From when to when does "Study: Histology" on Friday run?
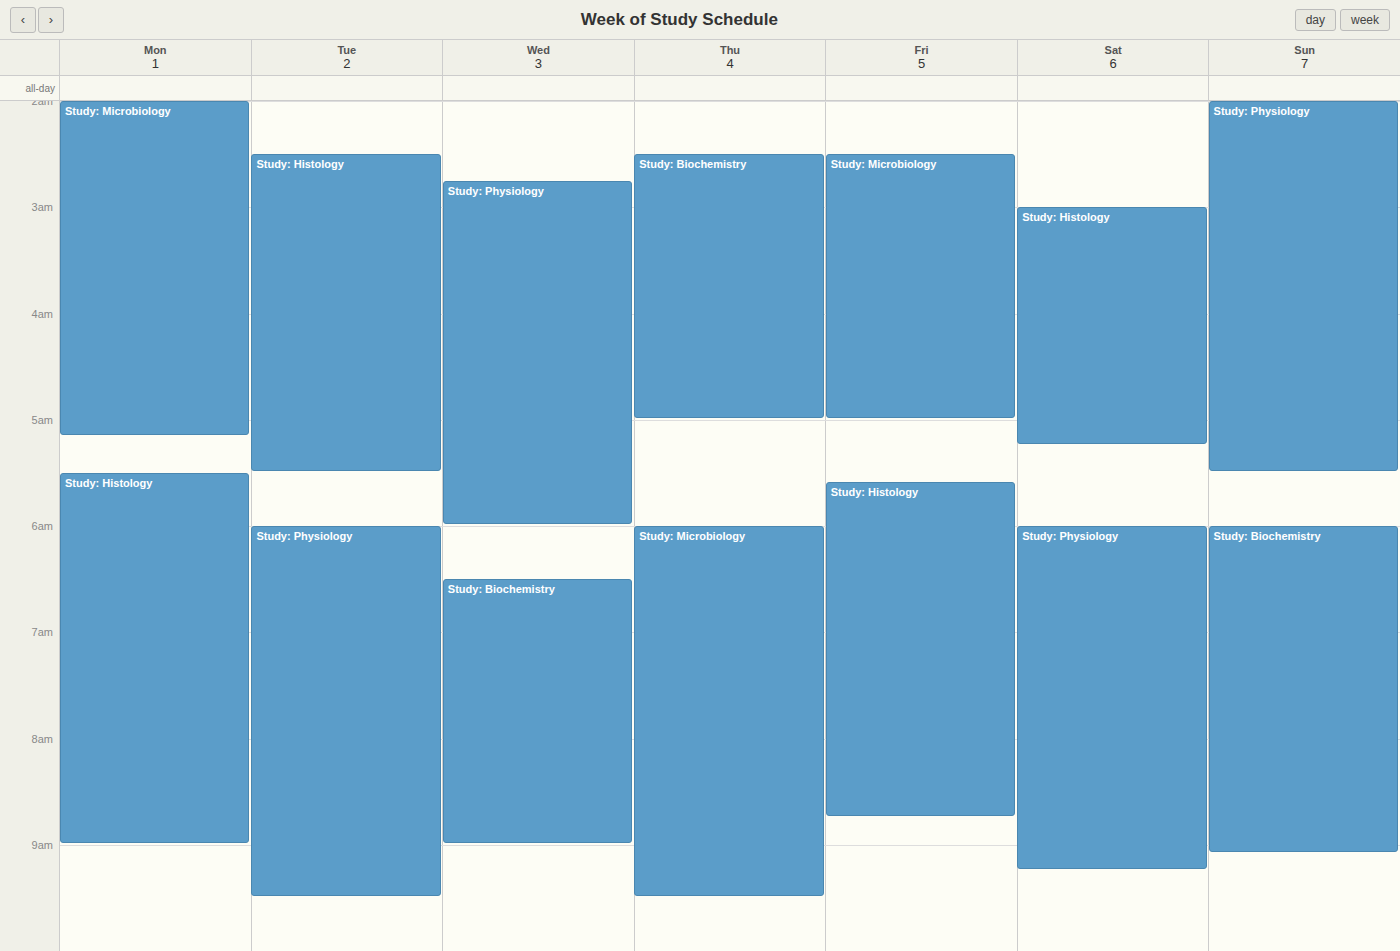
5:35 AM to 8:45 AM